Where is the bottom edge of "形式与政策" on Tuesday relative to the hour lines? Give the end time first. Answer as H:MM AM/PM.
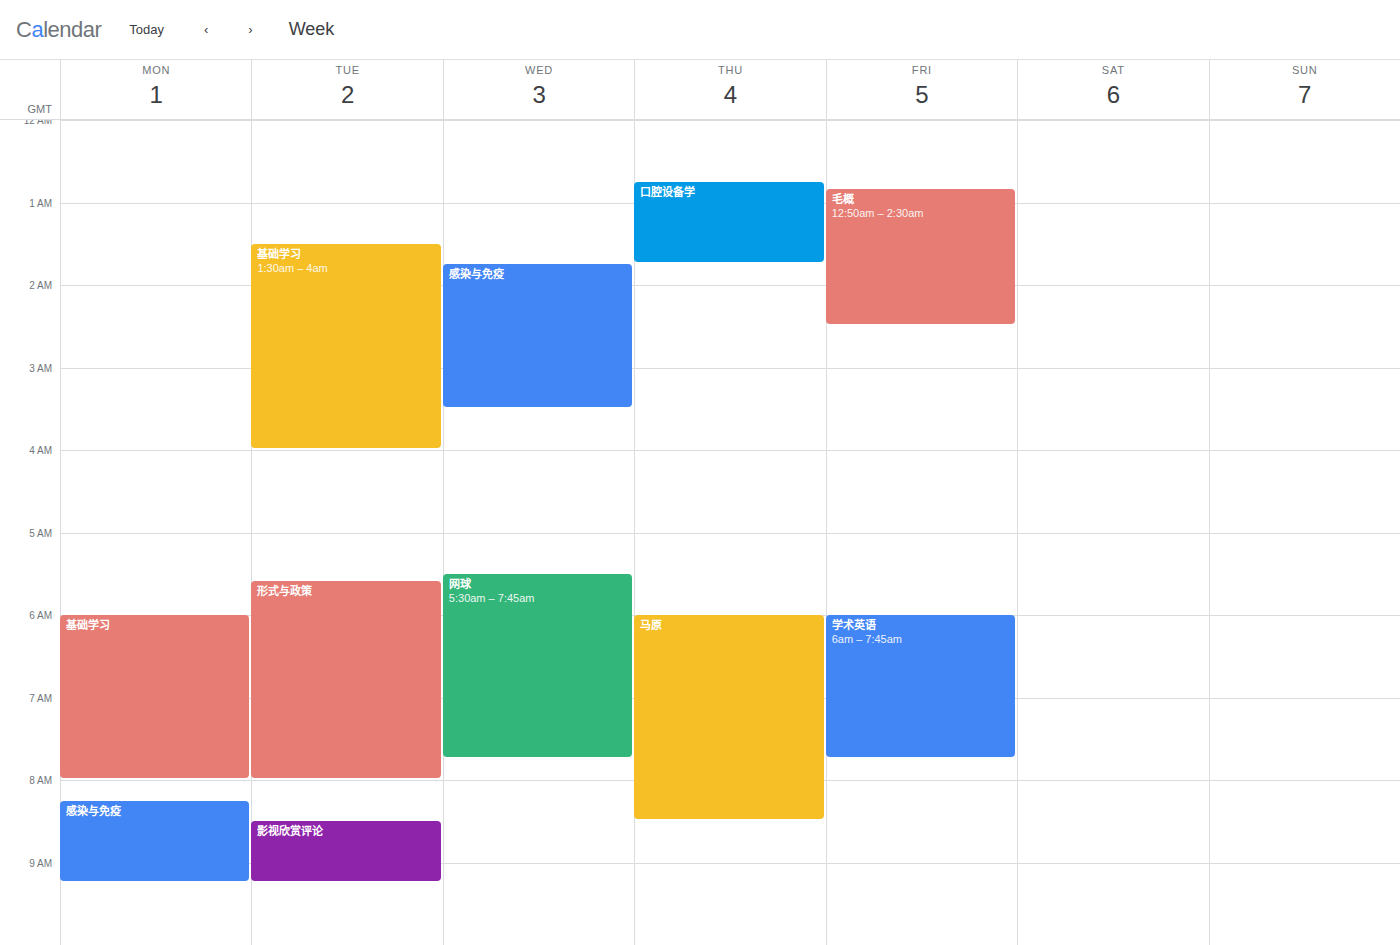
8:00 AM -- exactly on the 8 AM line.